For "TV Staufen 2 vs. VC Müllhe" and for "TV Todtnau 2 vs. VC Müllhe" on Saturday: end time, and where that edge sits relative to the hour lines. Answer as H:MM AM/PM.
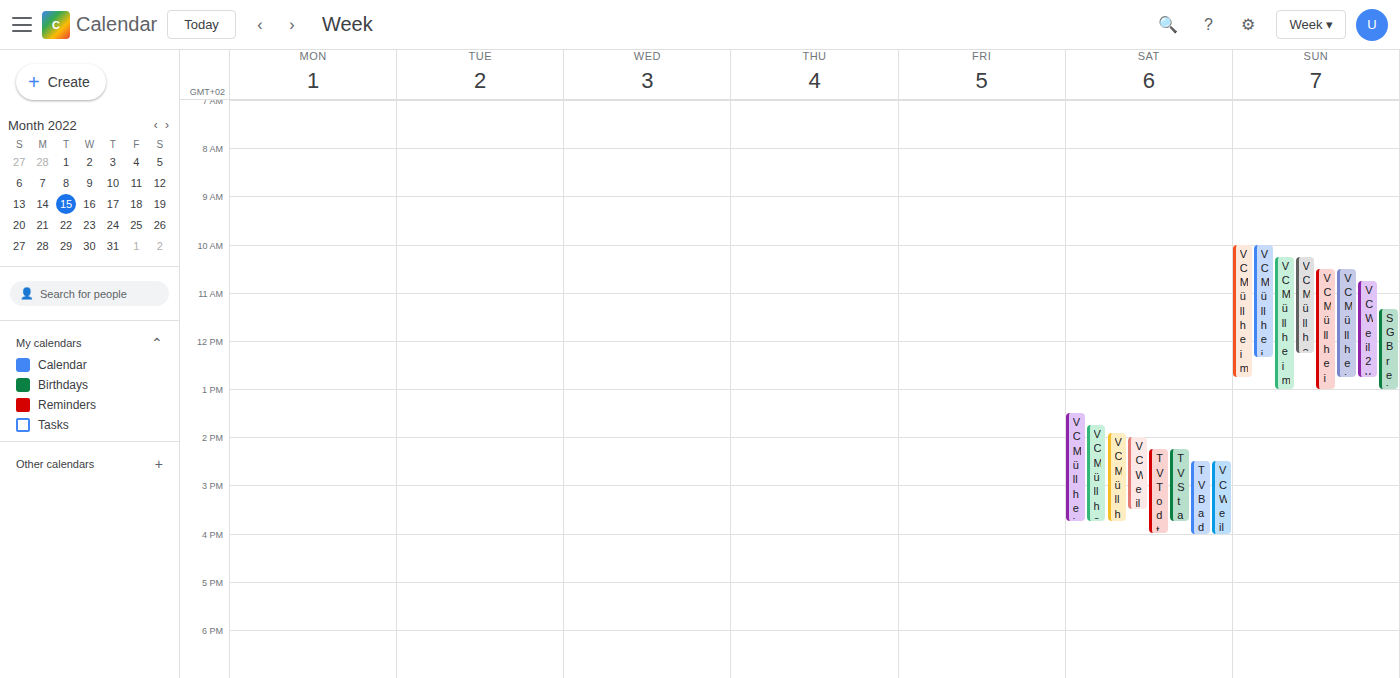
"TV Staufen 2 vs. VC Müllhe": 3:45 PM, neither: three quarters of the way from the 3 PM line to the 4 PM line. "TV Todtnau 2 vs. VC Müllhe": 4:00 PM, exactly on the 4 PM line.